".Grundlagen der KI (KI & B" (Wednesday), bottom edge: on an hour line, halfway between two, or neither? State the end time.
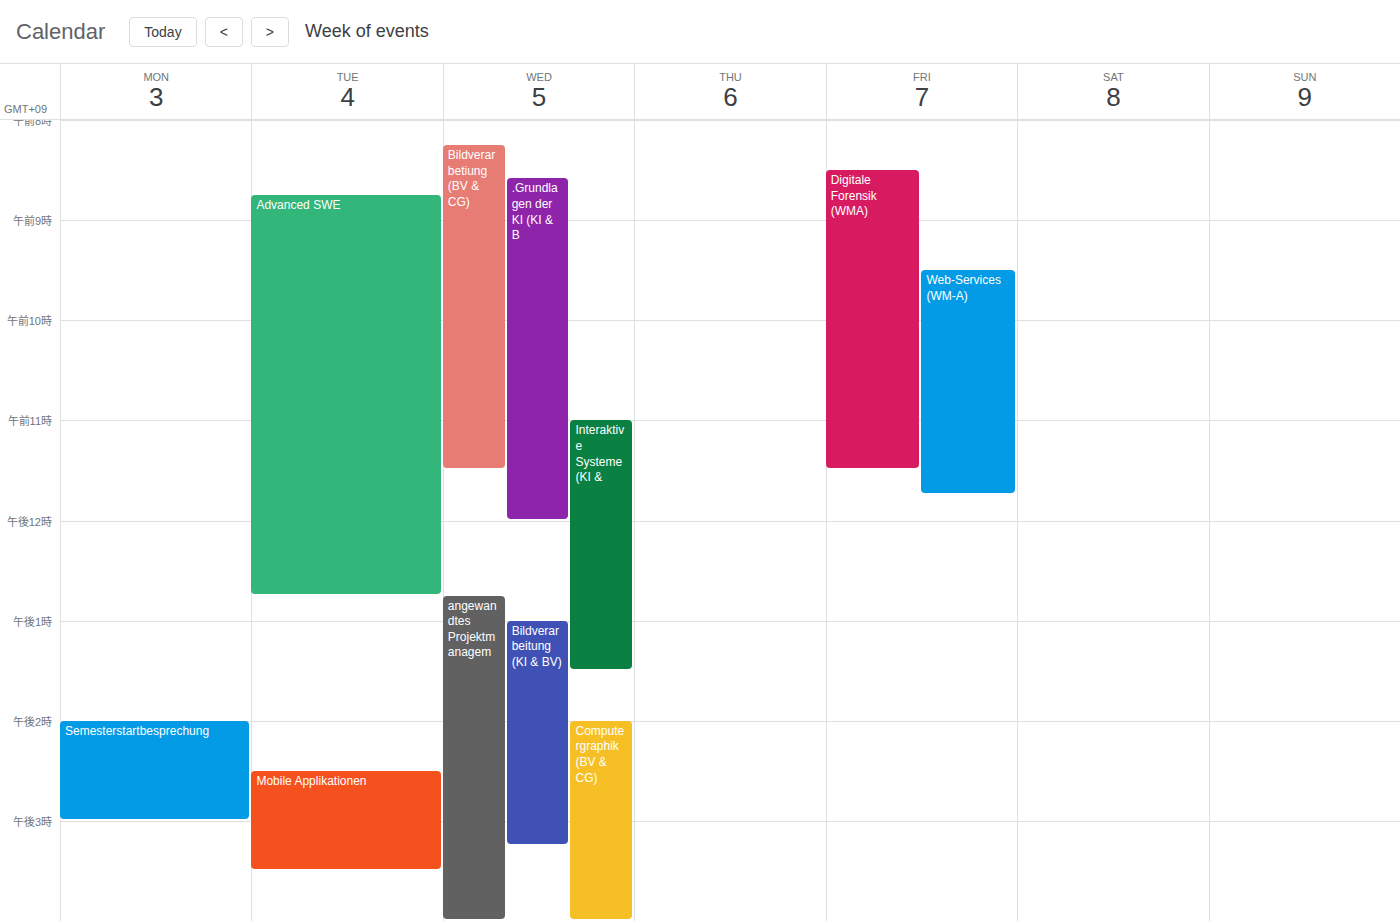
12:00 PM -- exactly on the 12 PM line.